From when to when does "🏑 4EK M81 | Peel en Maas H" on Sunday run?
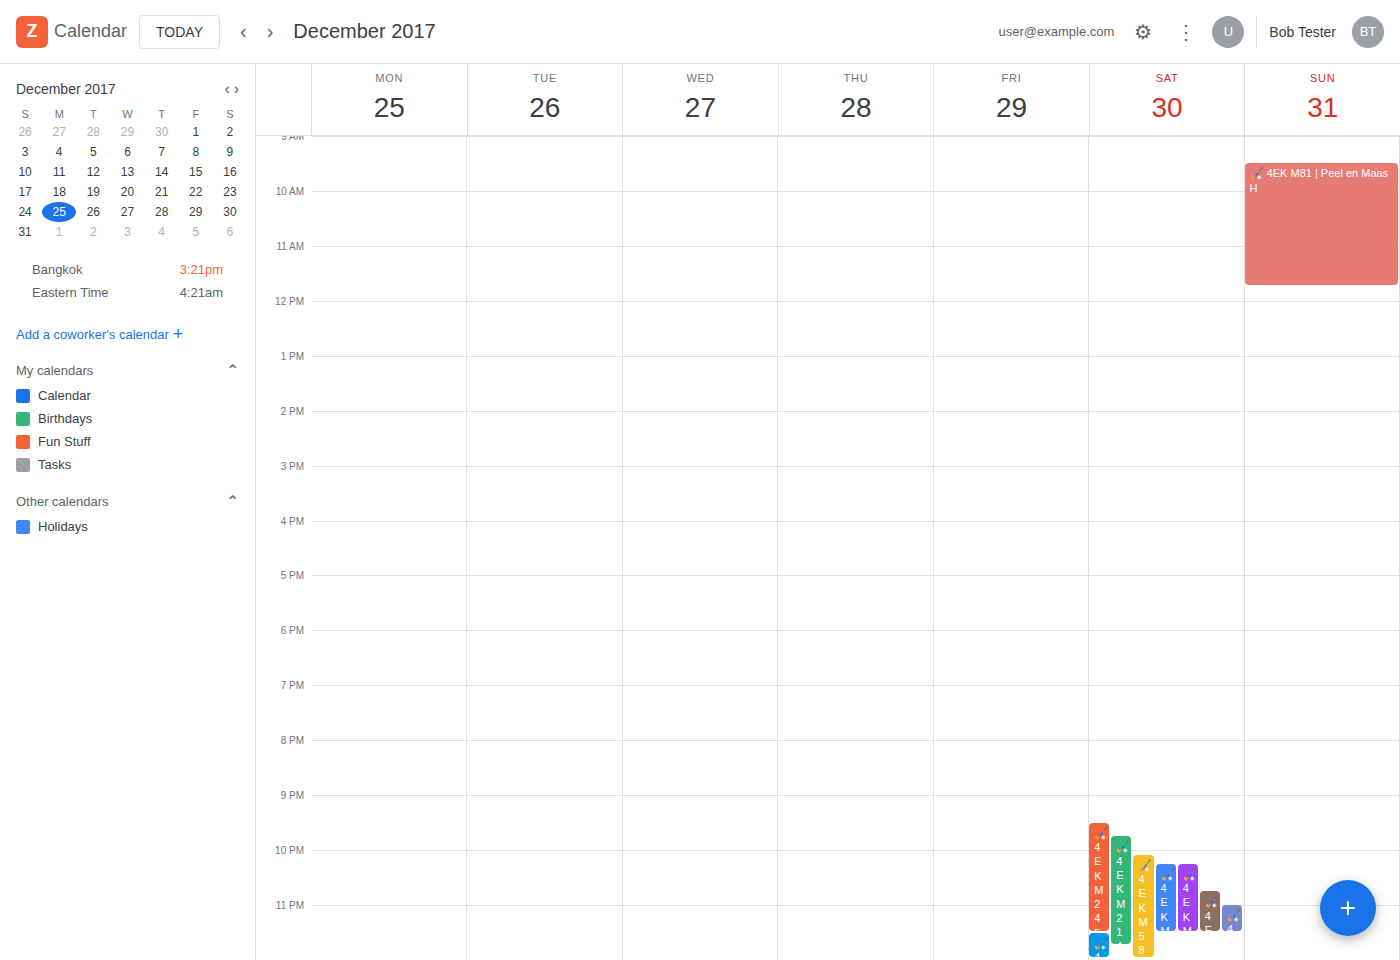
09:30 to 11:45